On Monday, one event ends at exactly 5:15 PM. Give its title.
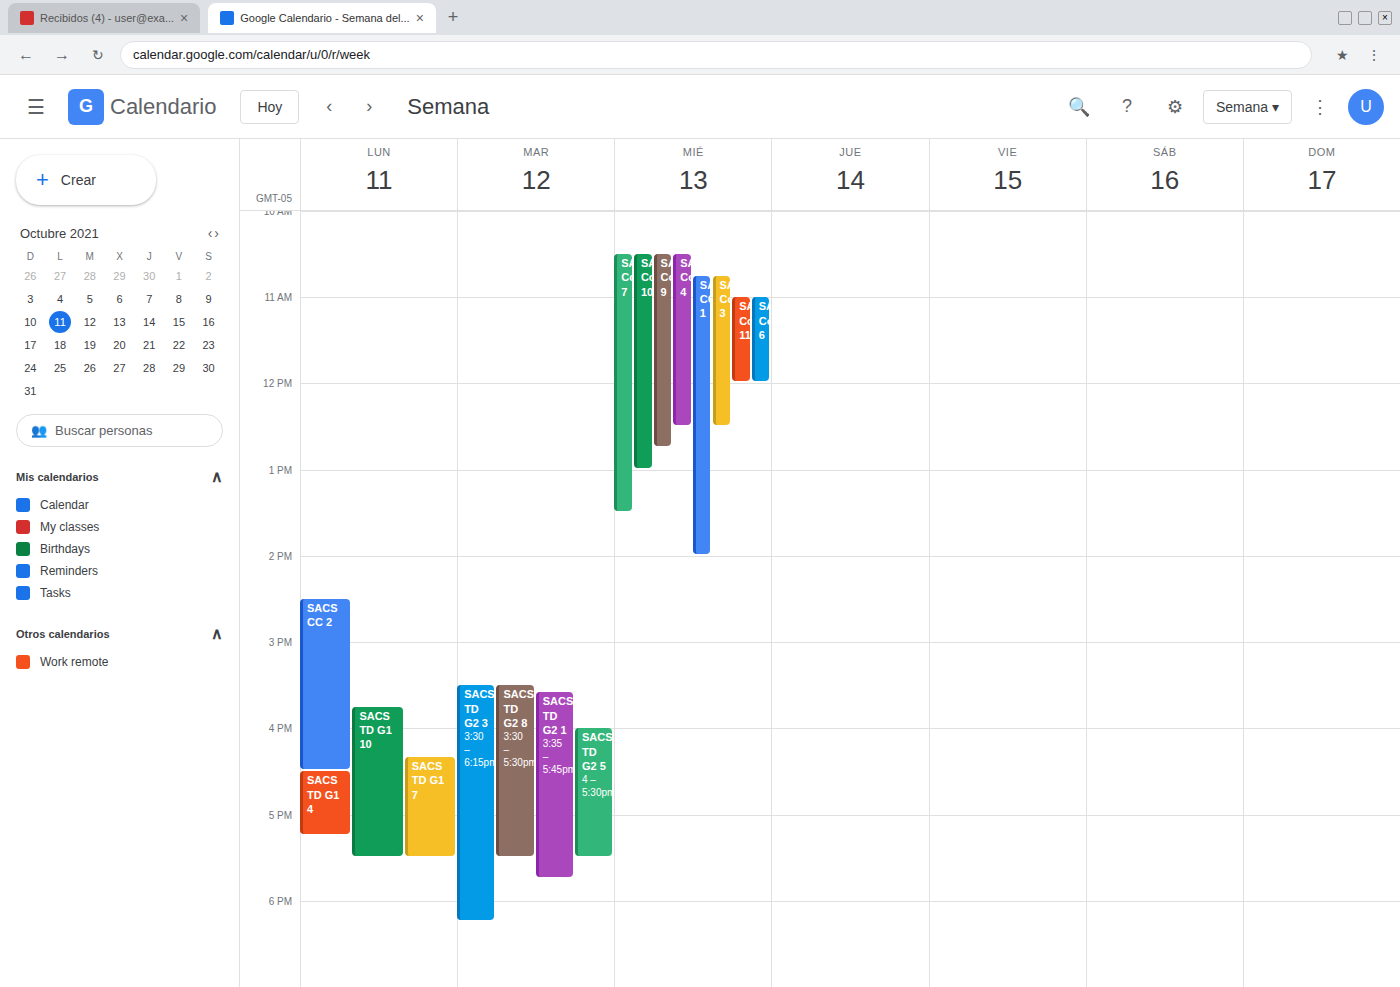
"SACS TD G1 4"